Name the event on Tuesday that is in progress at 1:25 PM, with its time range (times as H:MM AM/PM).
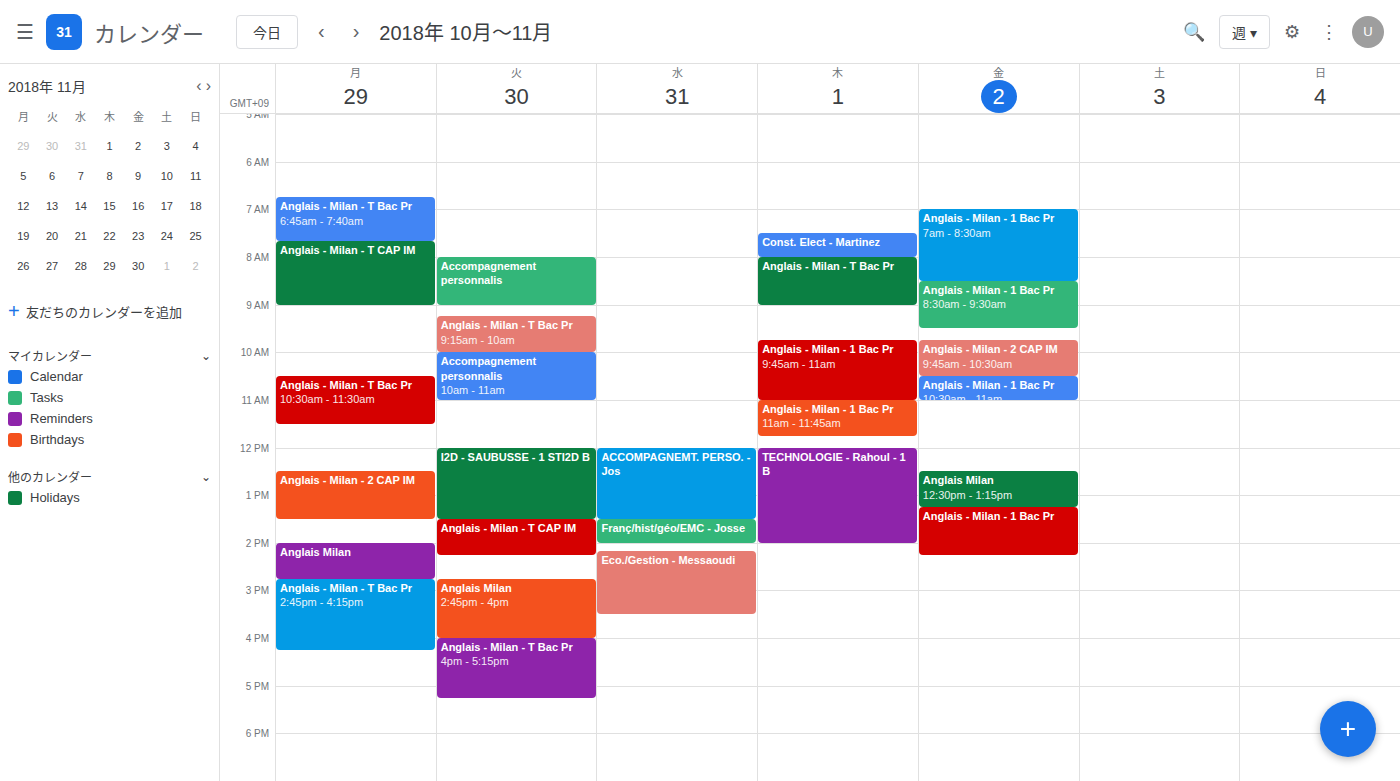
"I2D - SAUBUSSE - 1 STI2D B", 12:00 PM to 1:30 PM